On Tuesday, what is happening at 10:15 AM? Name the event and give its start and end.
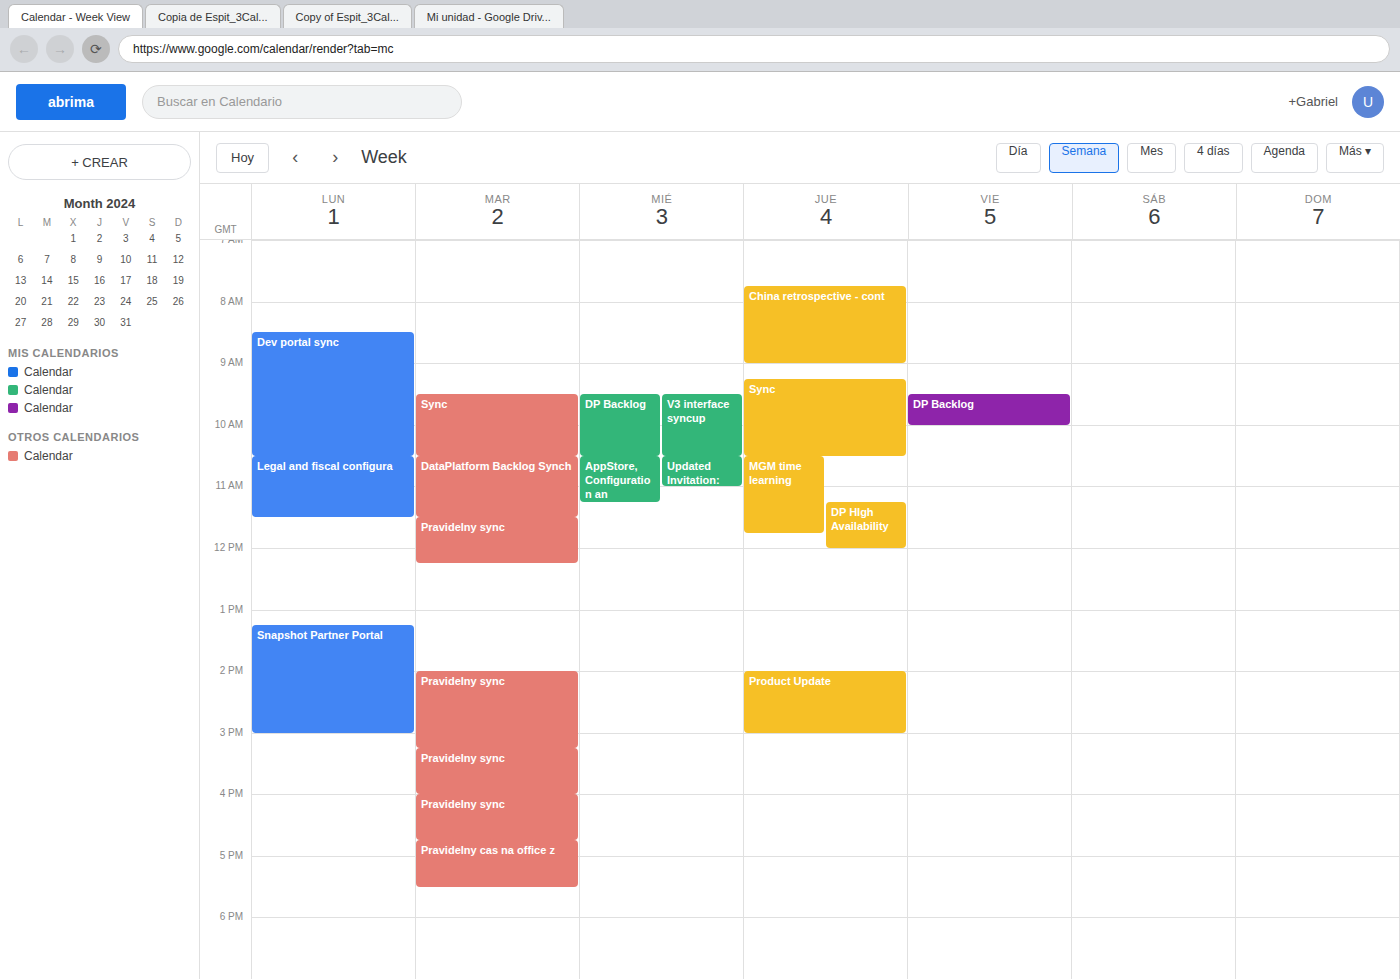
"Sync", 9:30 AM to 10:30 AM